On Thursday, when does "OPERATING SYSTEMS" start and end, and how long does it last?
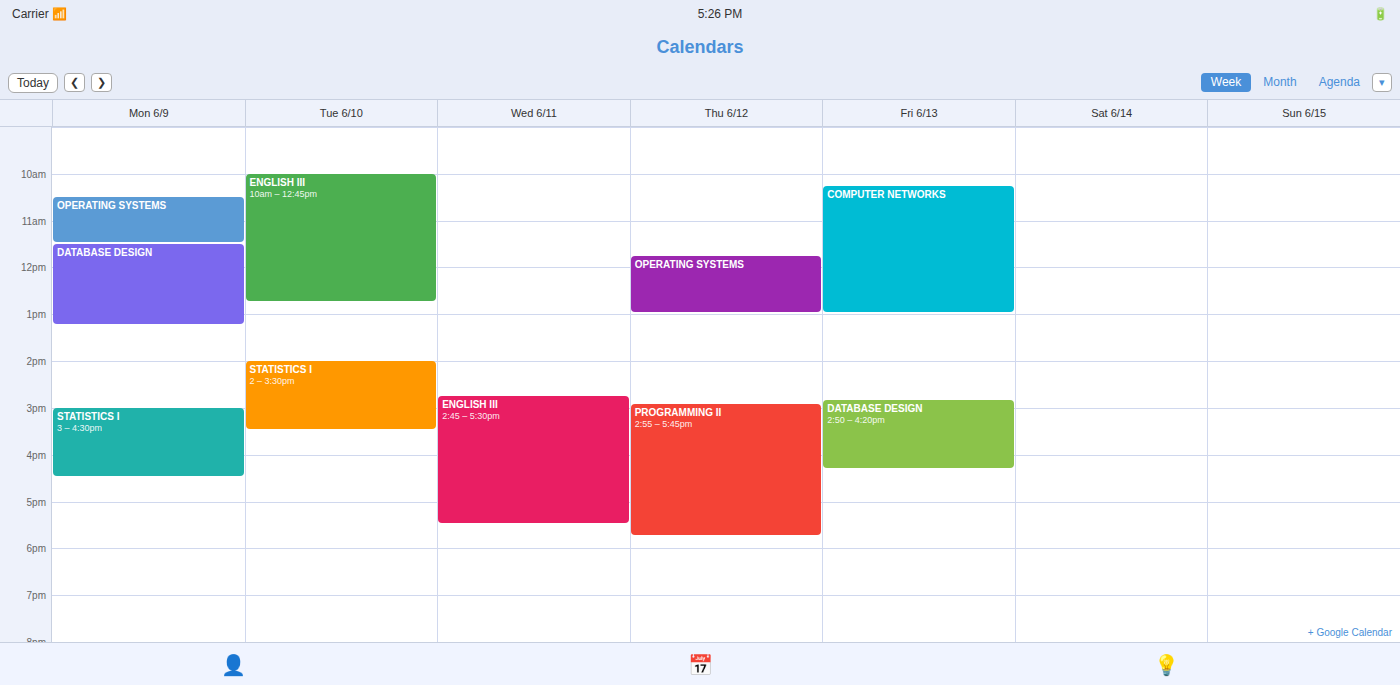
11:45 AM to 1:00 PM, 1 hour 15 minutes